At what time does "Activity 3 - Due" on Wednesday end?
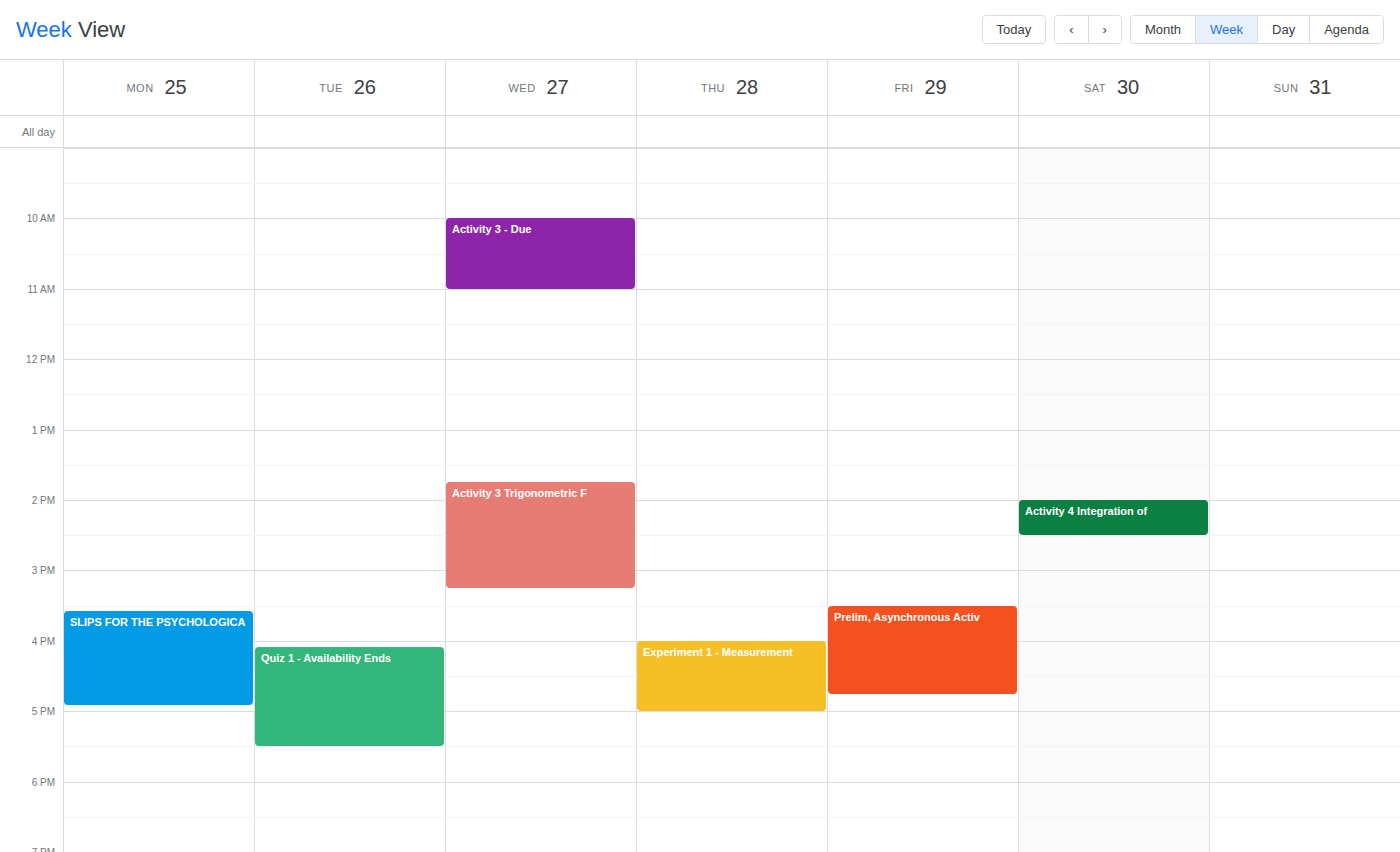
11:00 AM